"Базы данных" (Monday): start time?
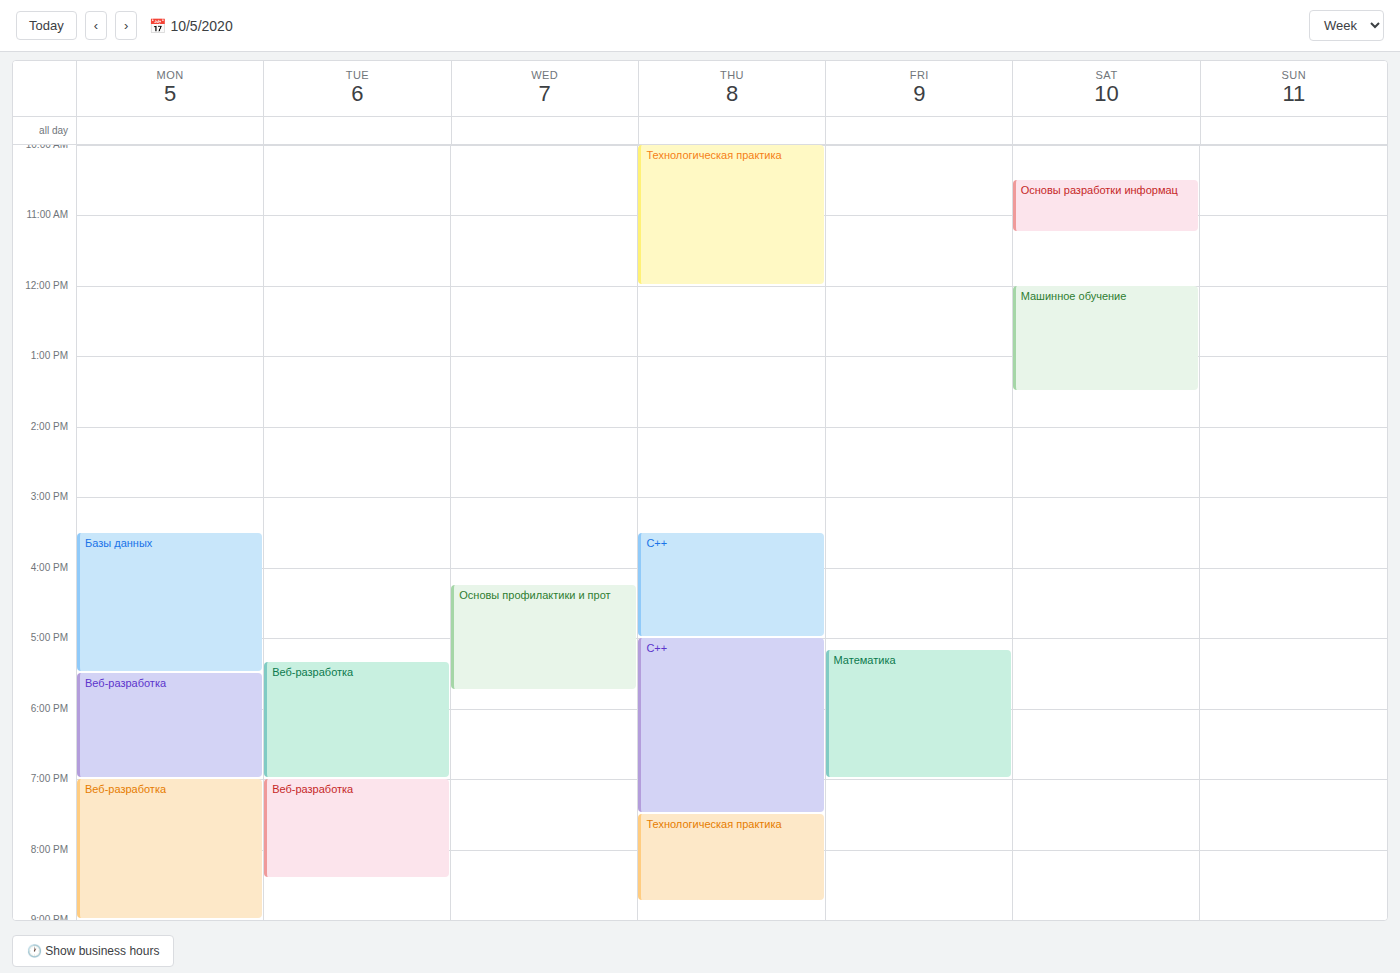
3:30 PM